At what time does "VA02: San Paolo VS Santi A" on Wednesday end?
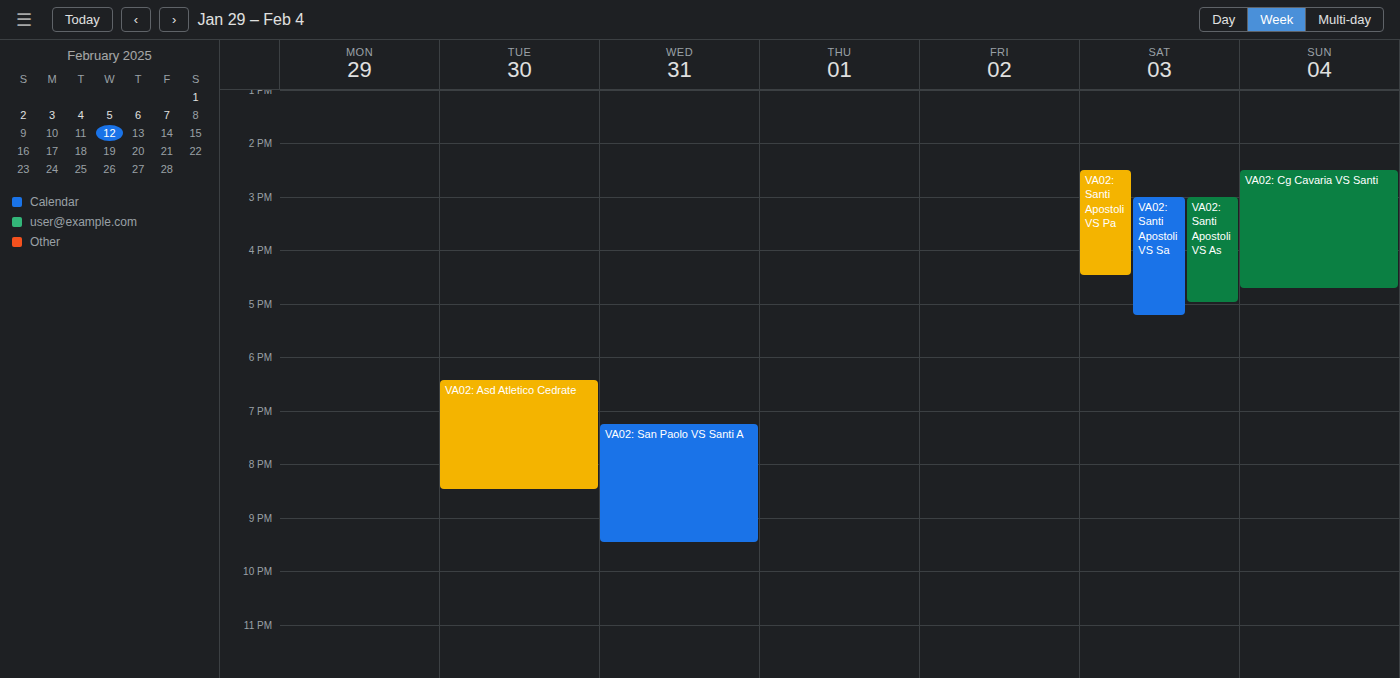
9:30 PM